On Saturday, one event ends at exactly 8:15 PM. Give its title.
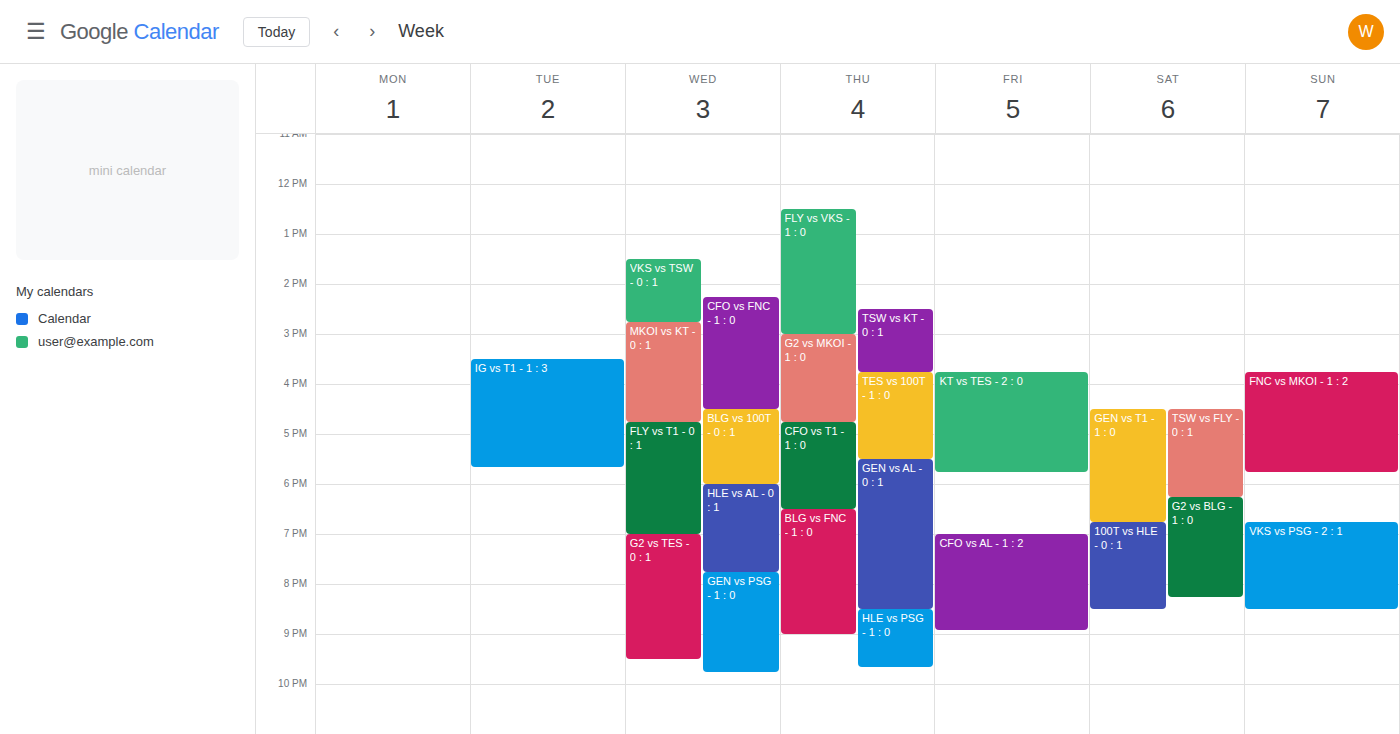
"G2 vs BLG - 1 : 0"